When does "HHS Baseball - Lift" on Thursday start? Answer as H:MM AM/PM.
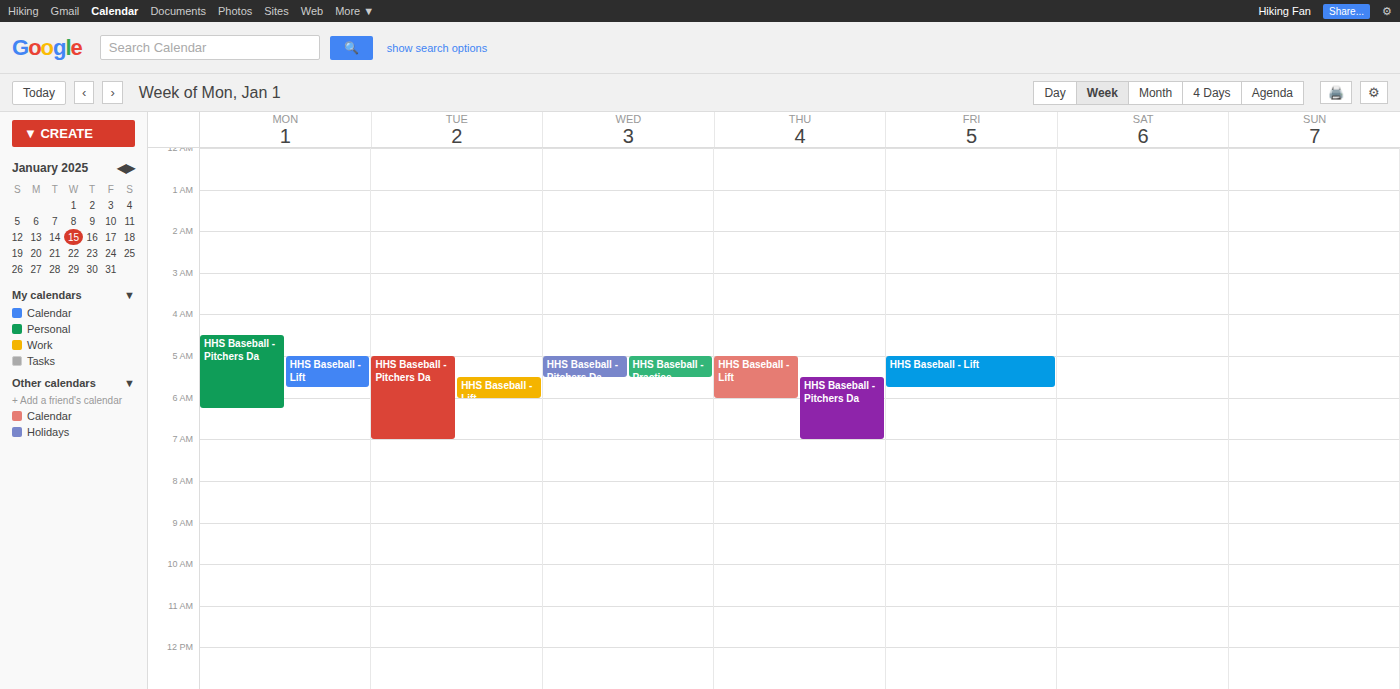
5:00 AM